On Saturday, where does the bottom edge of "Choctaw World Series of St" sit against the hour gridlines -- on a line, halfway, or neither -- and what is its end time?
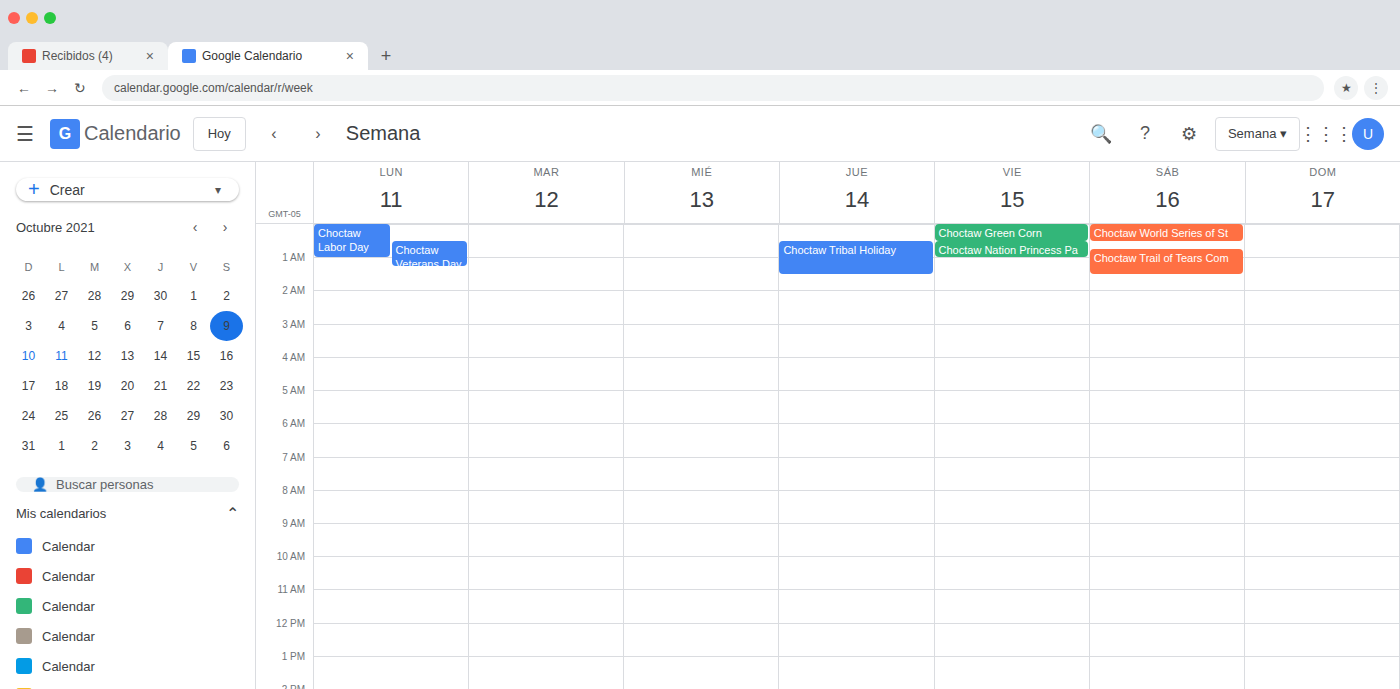
12:30 AM -- halfway between the 12 AM and 1 AM lines.